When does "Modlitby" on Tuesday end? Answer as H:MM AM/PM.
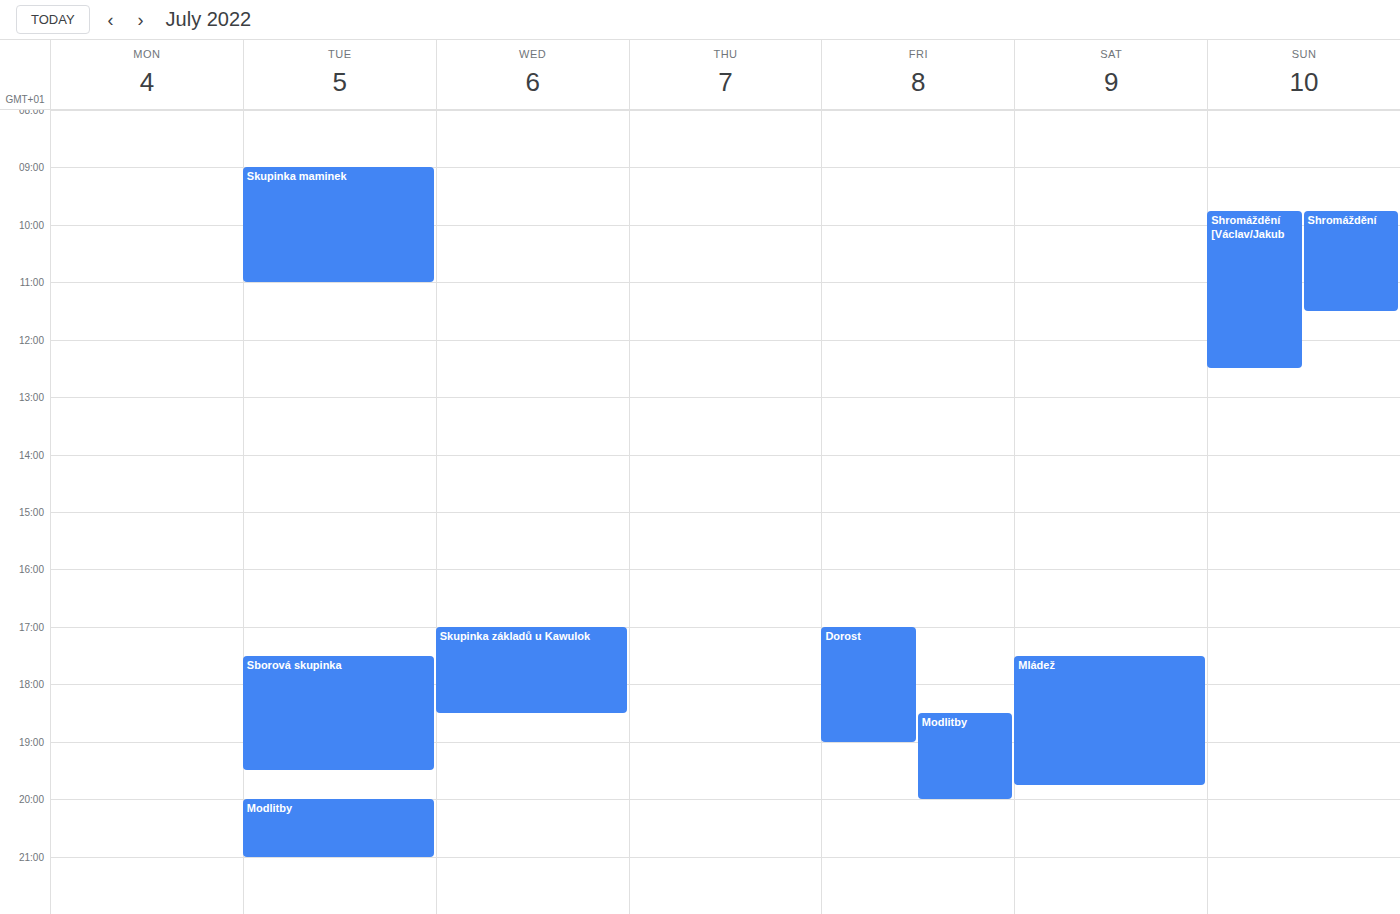
9:00 PM